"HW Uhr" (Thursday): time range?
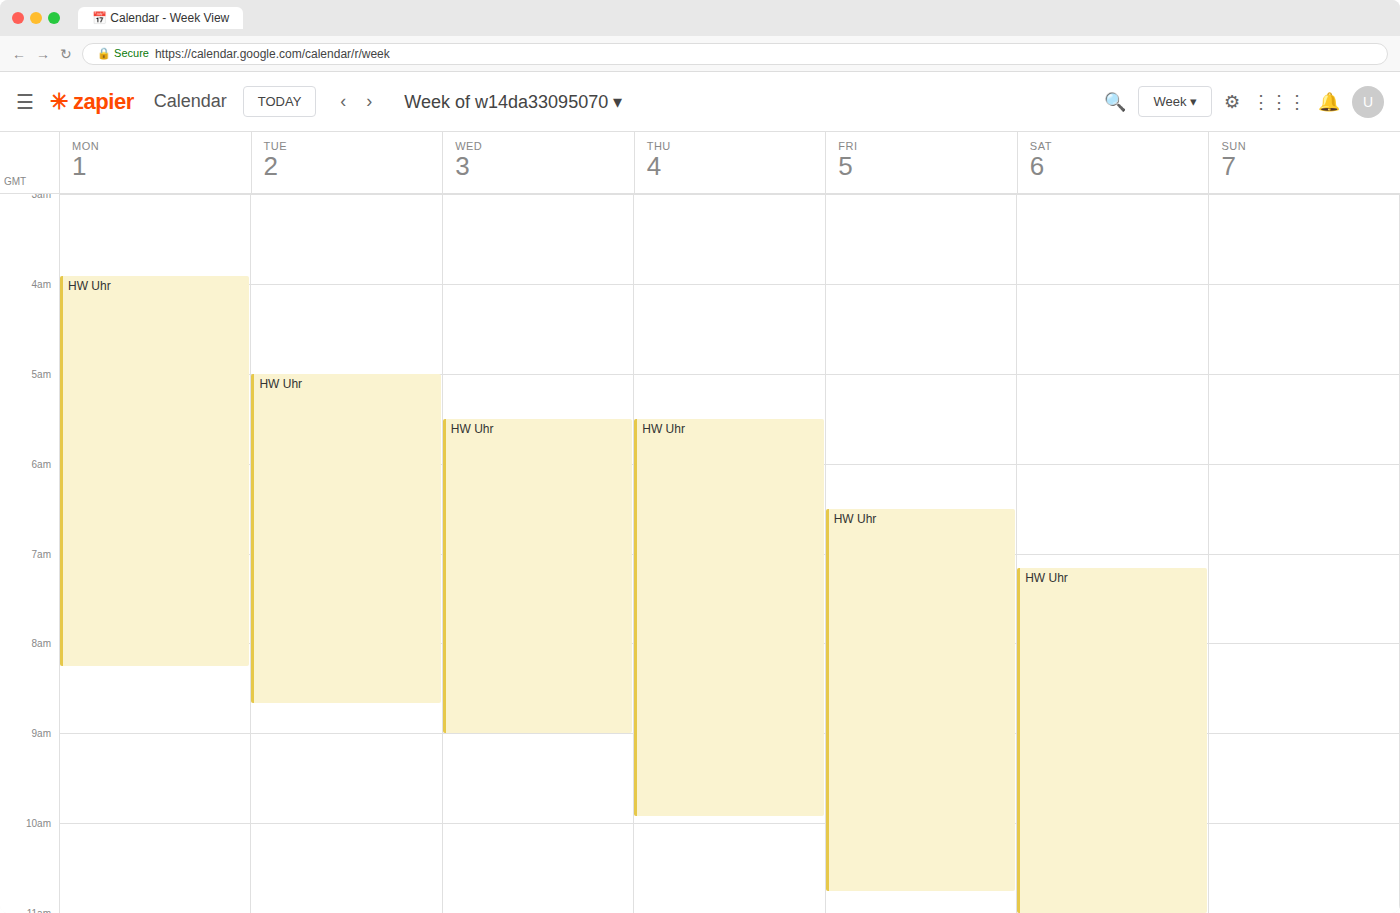
5:30 AM to 9:55 AM